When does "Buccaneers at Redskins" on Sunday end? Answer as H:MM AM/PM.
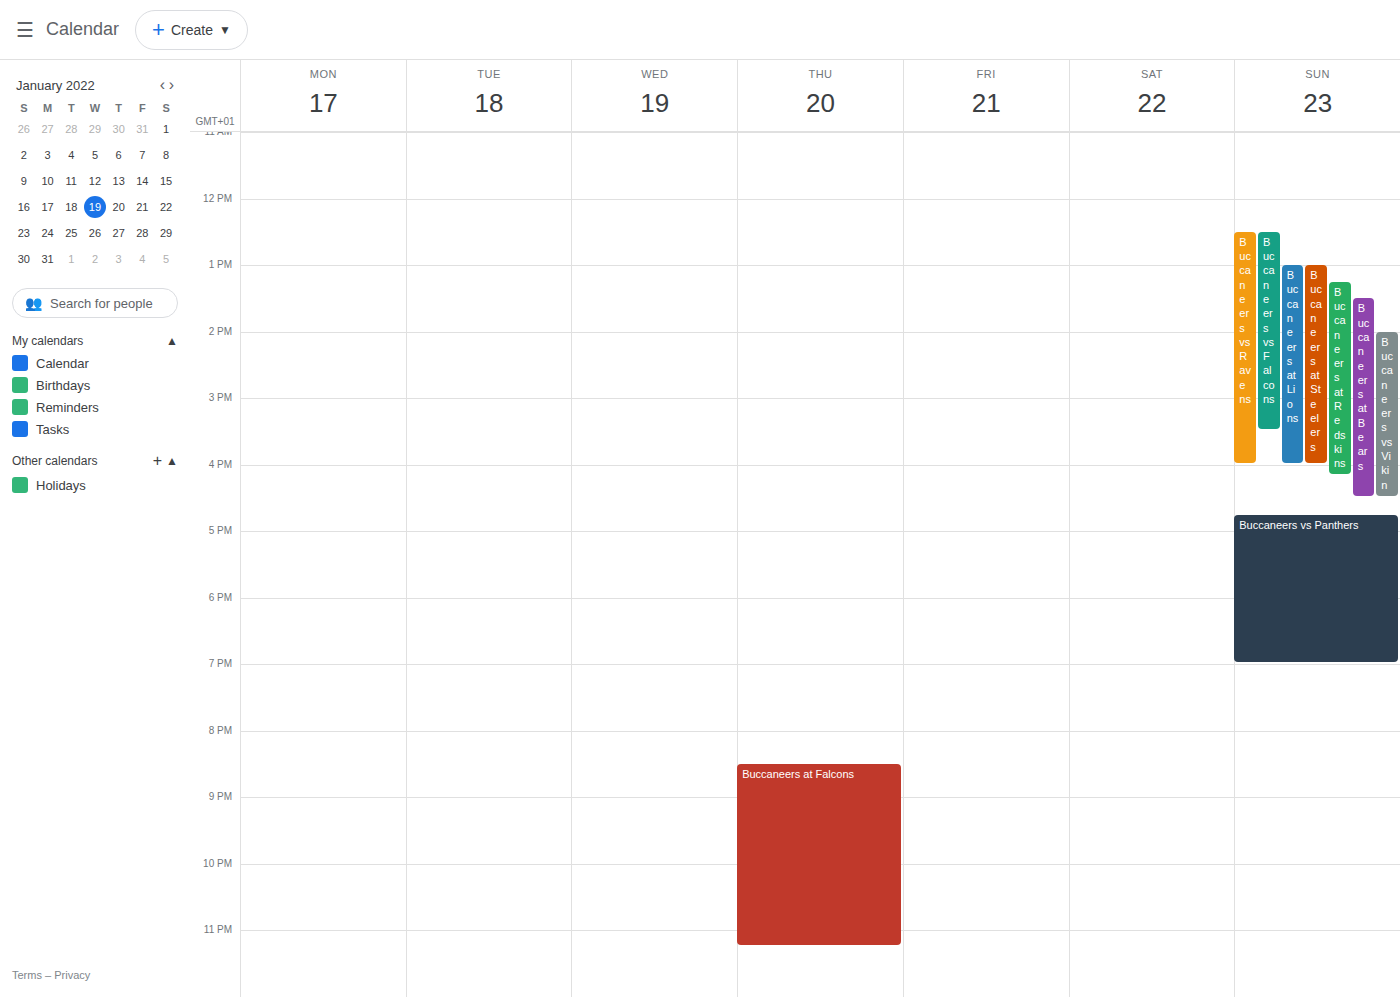
4:10 PM